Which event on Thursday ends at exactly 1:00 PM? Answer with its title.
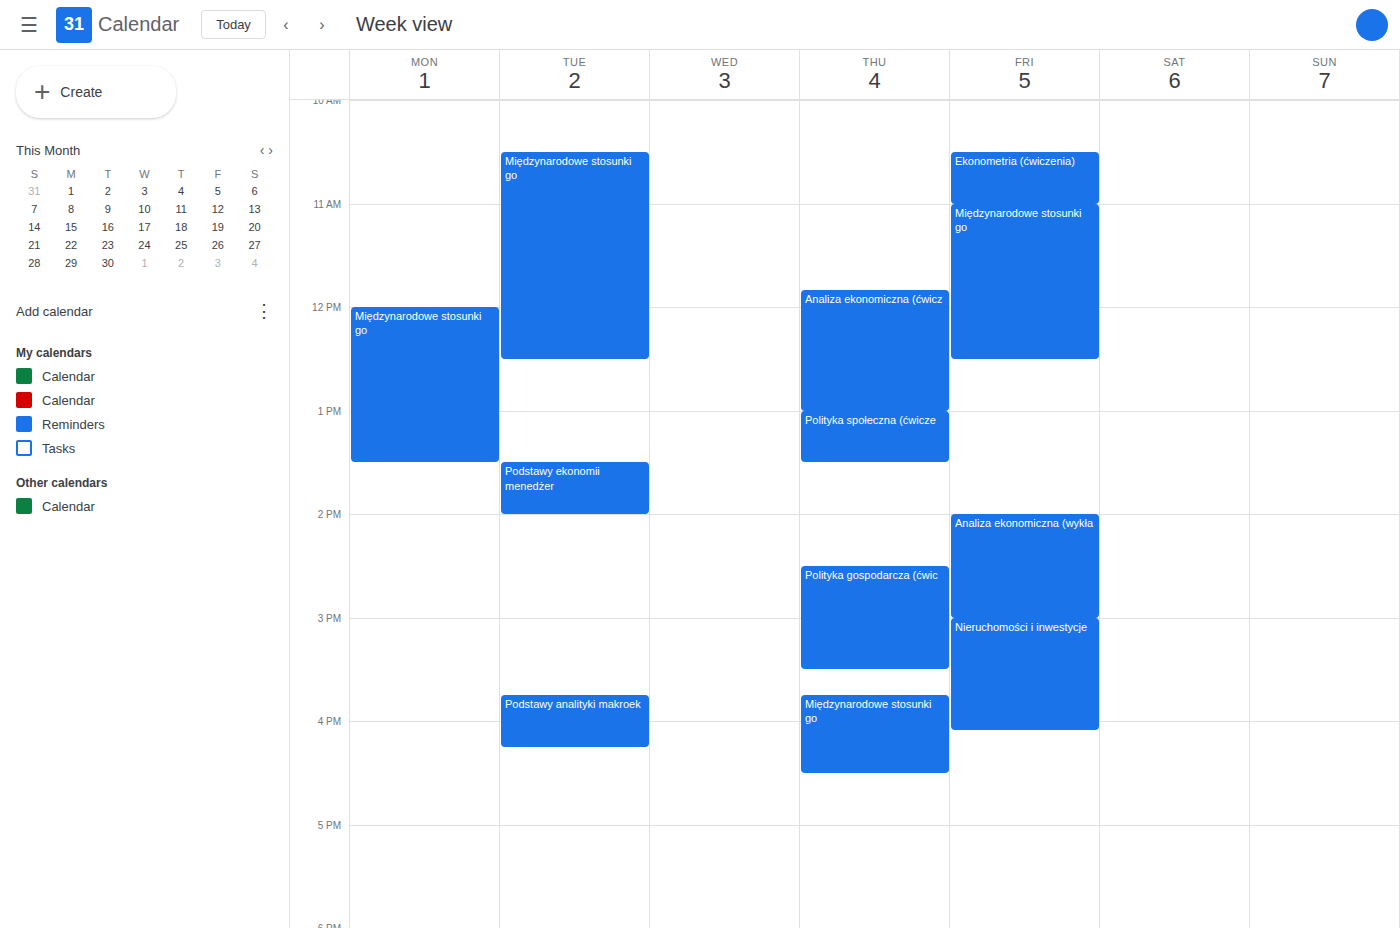
"Analiza ekonomiczna (ćwicz"